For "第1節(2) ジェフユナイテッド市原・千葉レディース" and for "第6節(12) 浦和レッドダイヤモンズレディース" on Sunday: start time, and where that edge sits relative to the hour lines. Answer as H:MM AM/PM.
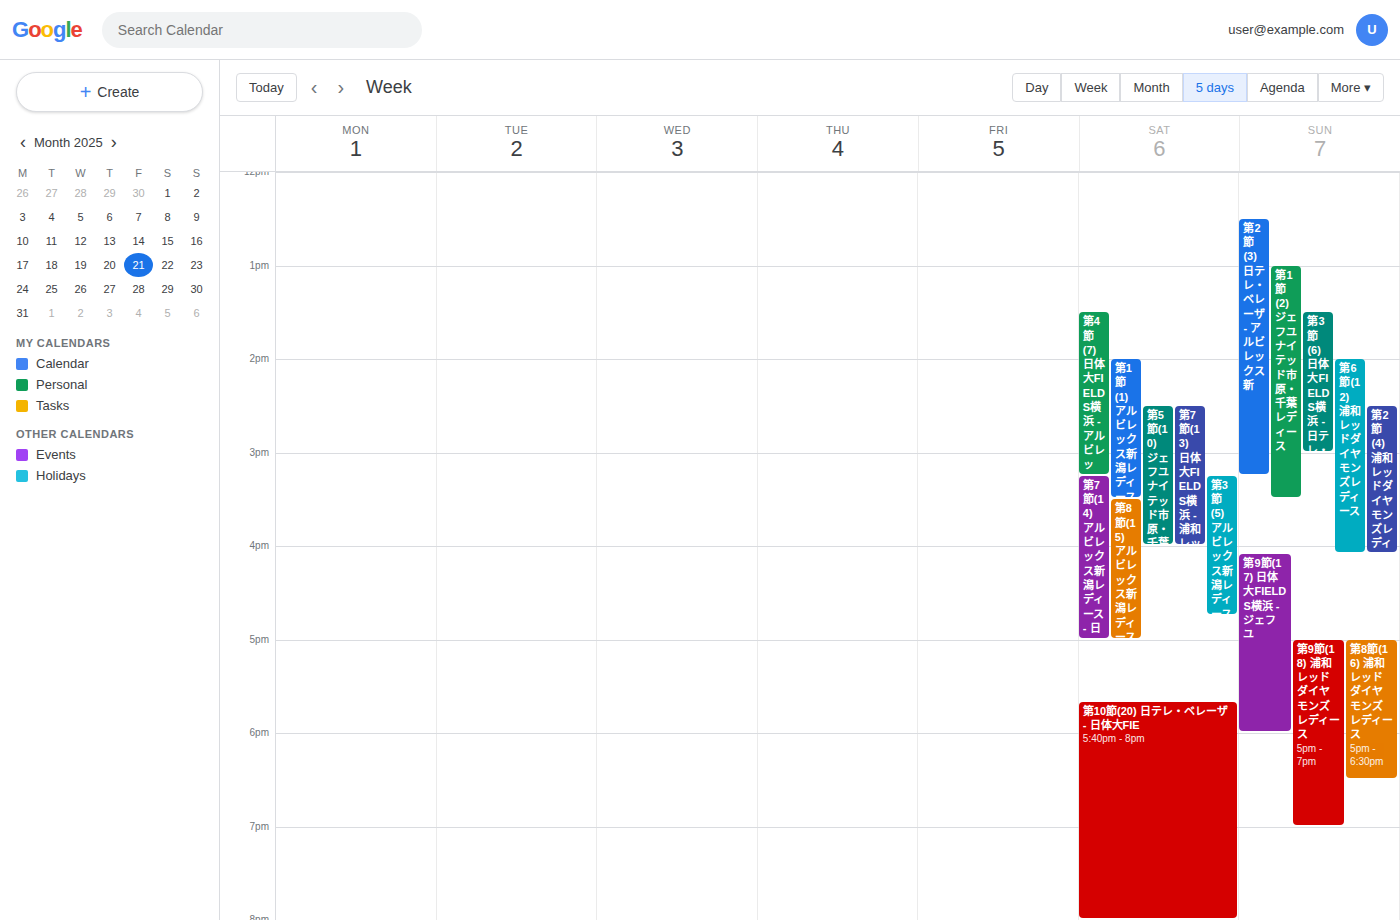
"第1節(2) ジェフユナイテッド市原・千葉レディース": 1:00 PM, exactly on the 1 PM line. "第6節(12) 浦和レッドダイヤモンズレディース": 2:00 PM, exactly on the 2 PM line.